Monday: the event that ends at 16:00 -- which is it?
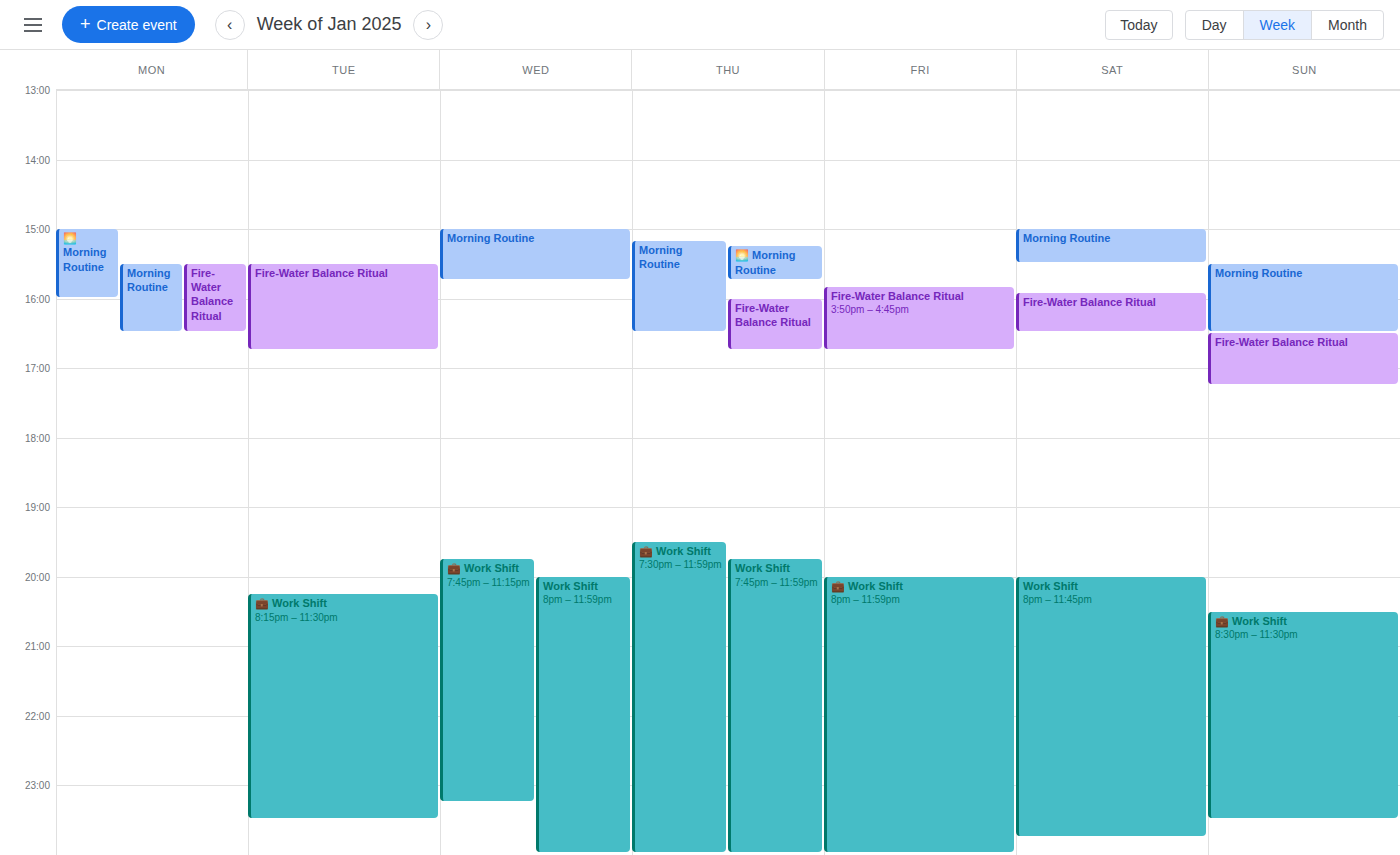
"🌅 Morning Routine"